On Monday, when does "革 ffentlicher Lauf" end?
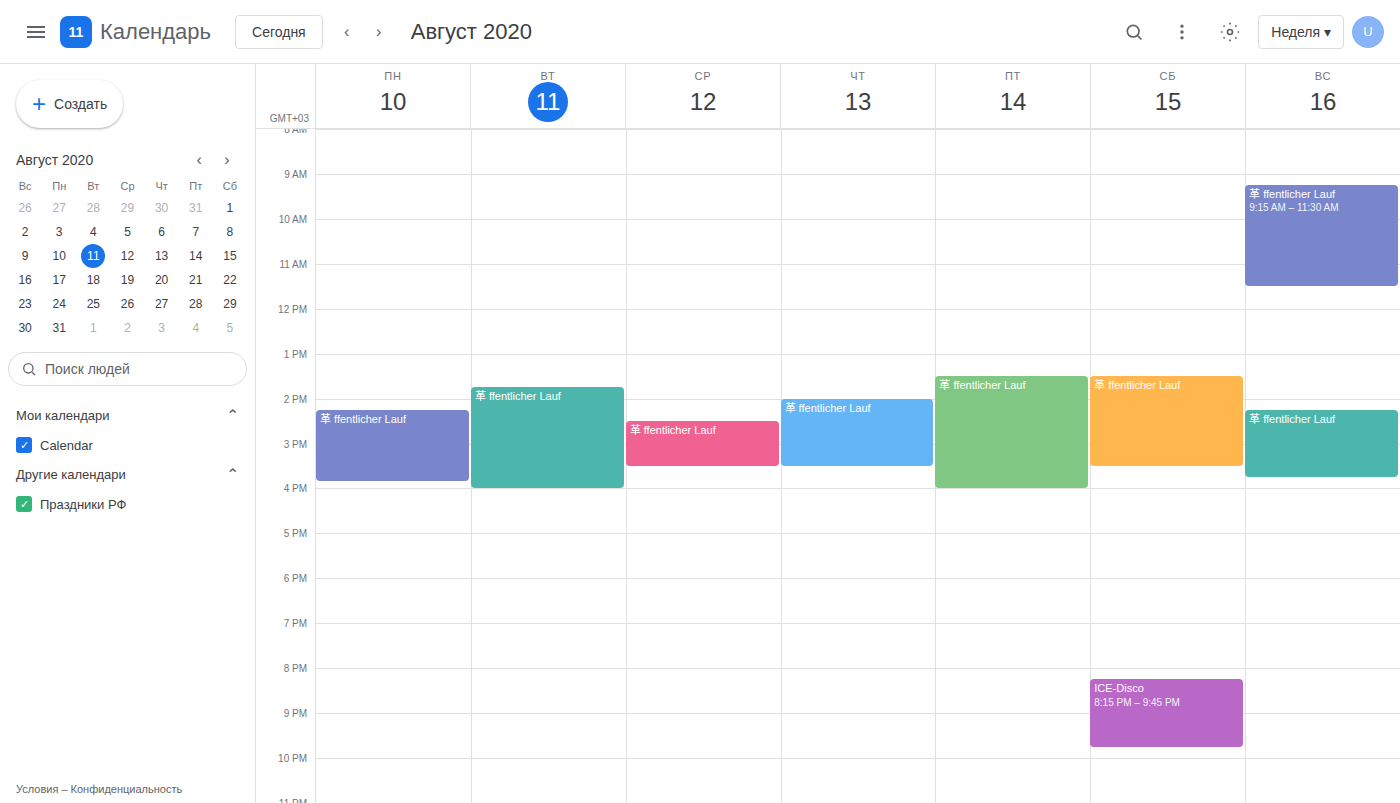
3:50 PM